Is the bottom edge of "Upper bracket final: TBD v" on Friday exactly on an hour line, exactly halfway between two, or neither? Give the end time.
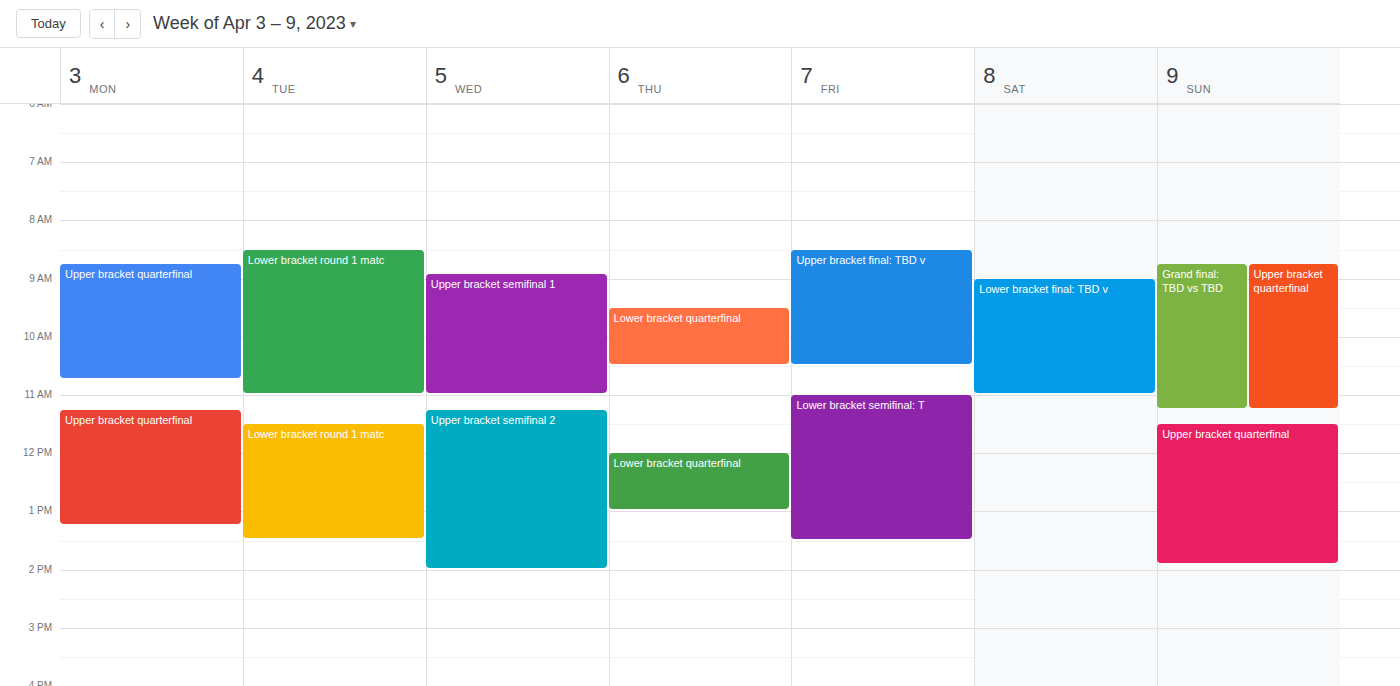
10:30 AM -- halfway between the 10 AM and 11 AM lines.